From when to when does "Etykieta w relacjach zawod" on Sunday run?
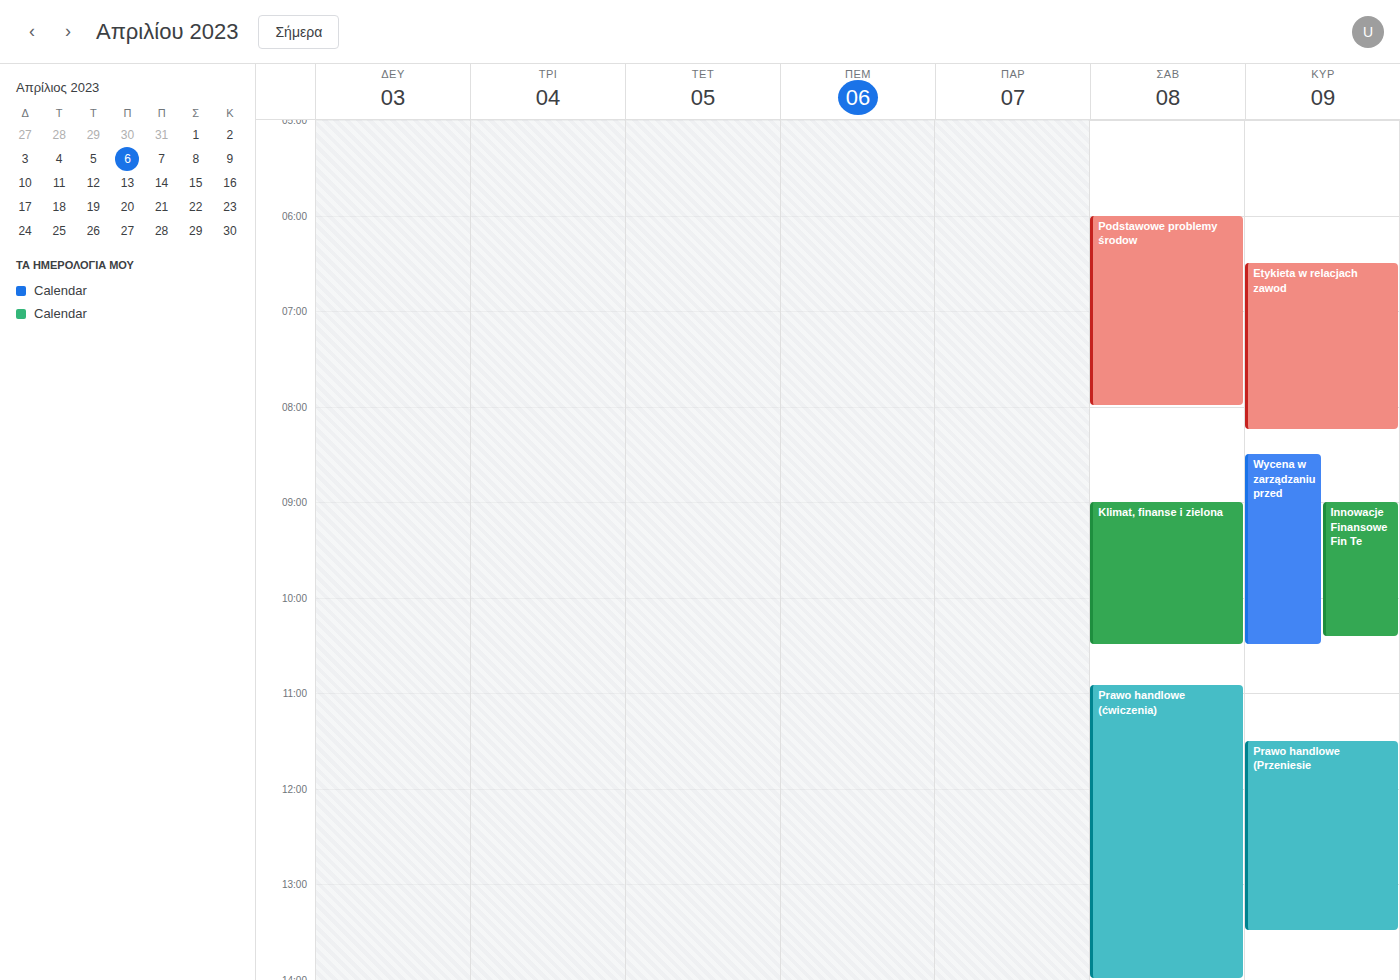
6:30 AM to 8:15 AM